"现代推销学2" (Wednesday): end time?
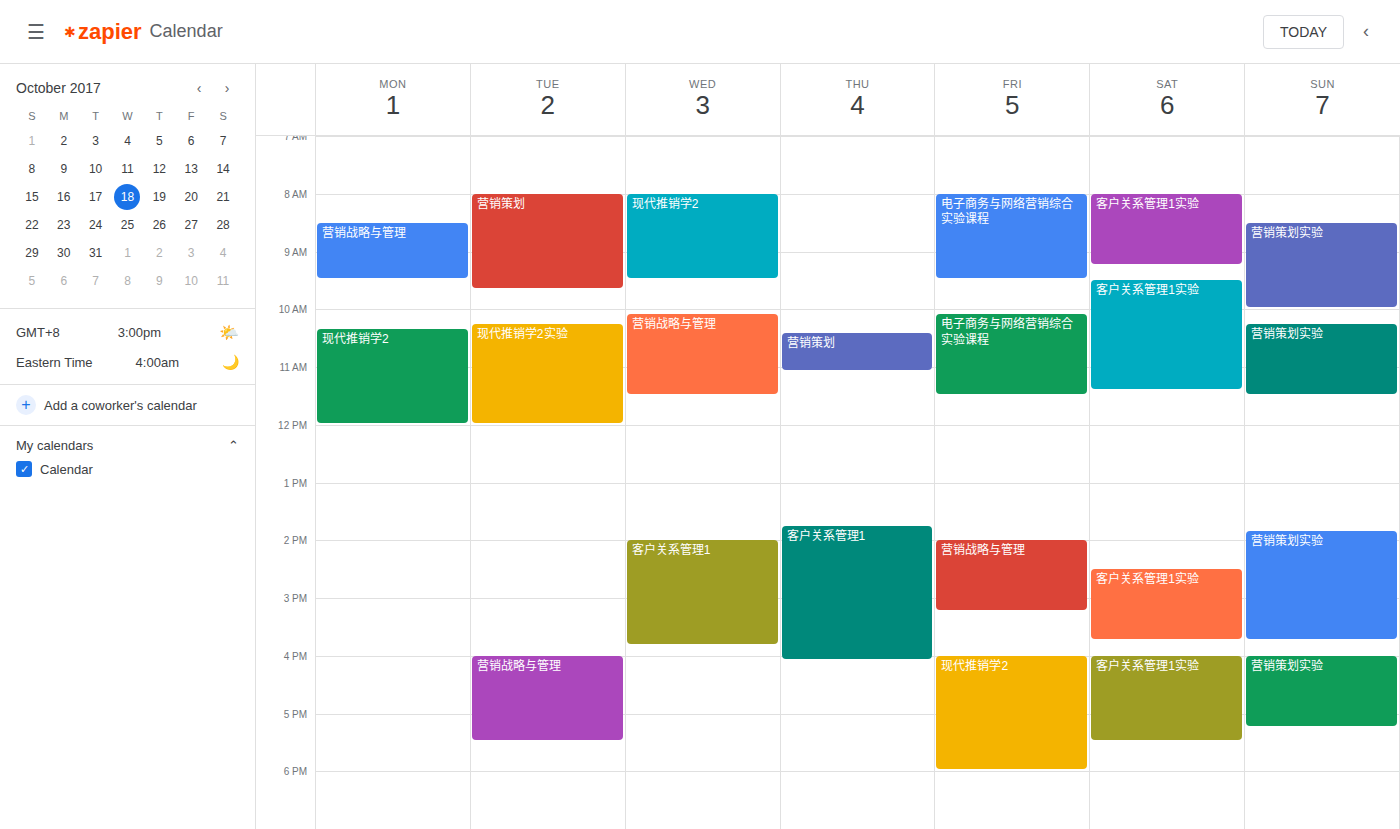
9:30 AM